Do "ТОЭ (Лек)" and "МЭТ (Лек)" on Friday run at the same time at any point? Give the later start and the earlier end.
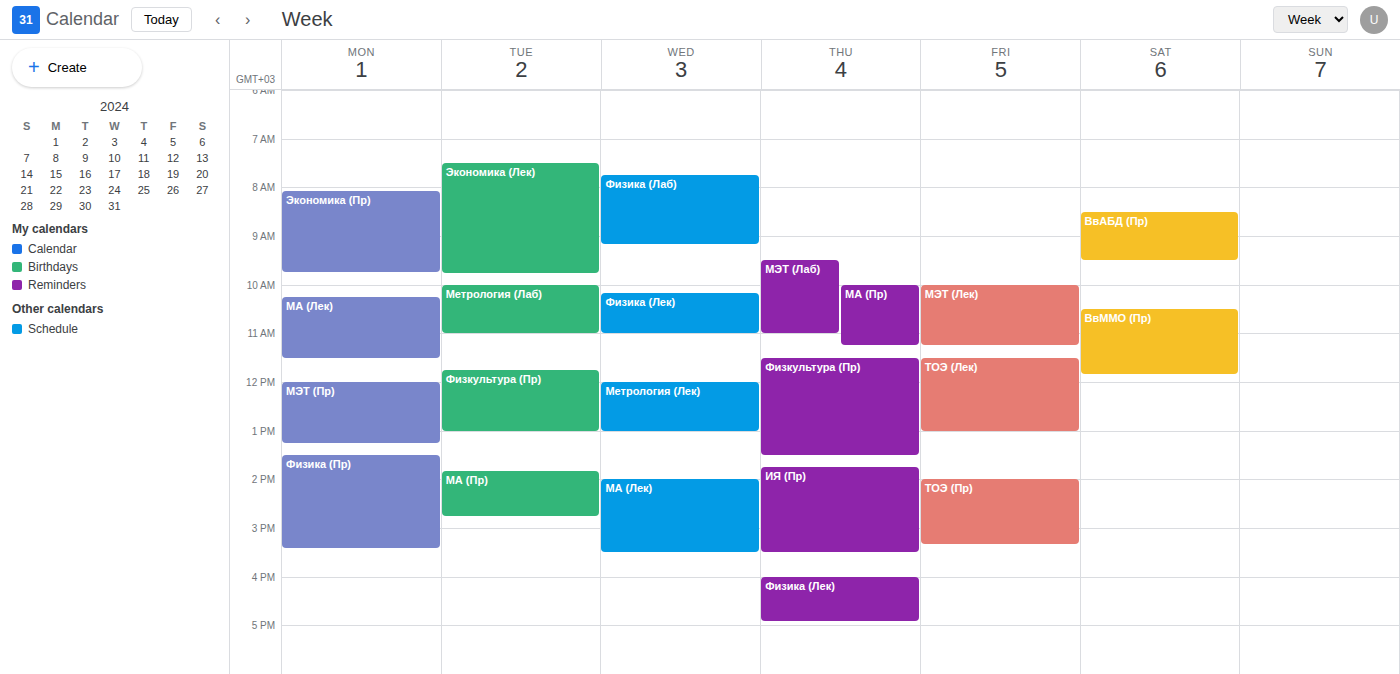
"МЭТ (Лек)" ends at 11:15 AM and "ТОЭ (Лек)" starts at 11:30 AM -- no overlap.